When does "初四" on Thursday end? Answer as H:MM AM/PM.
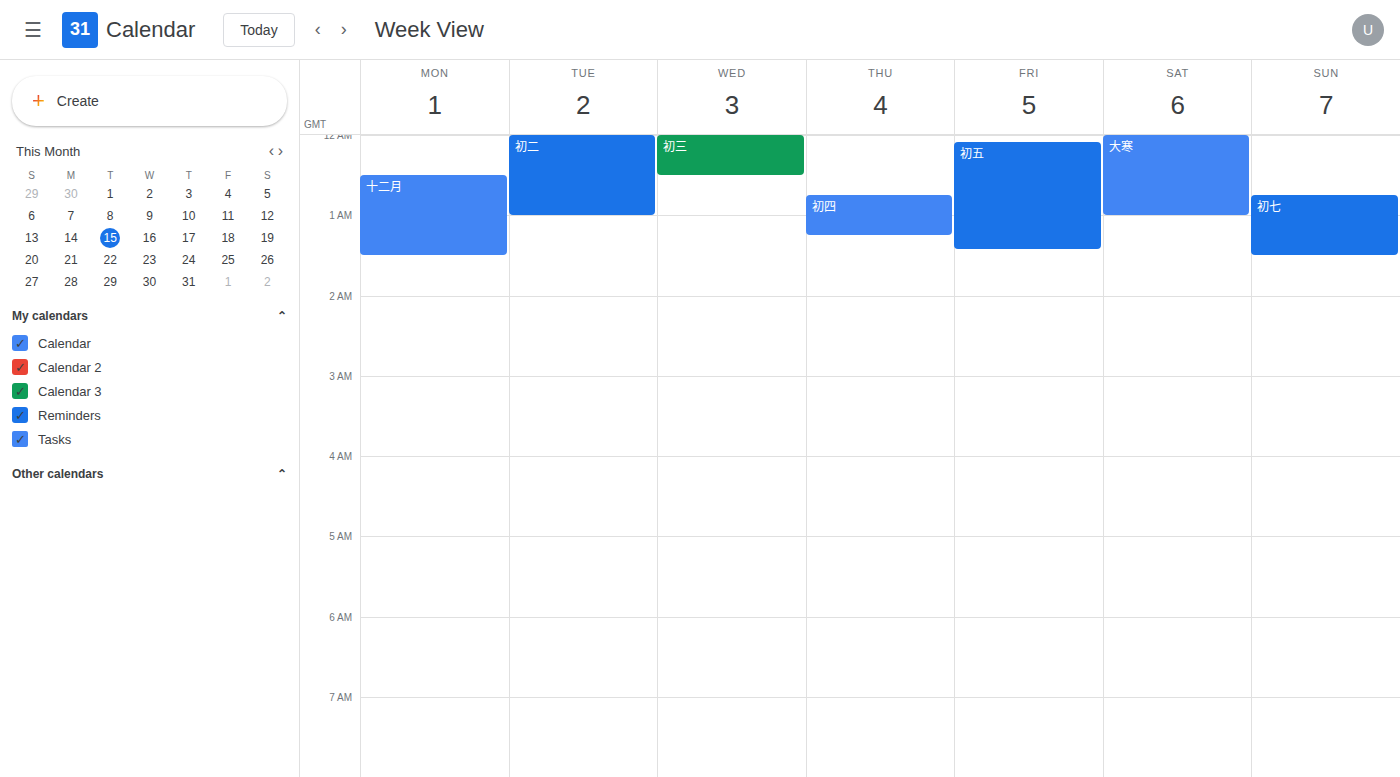
1:15 AM